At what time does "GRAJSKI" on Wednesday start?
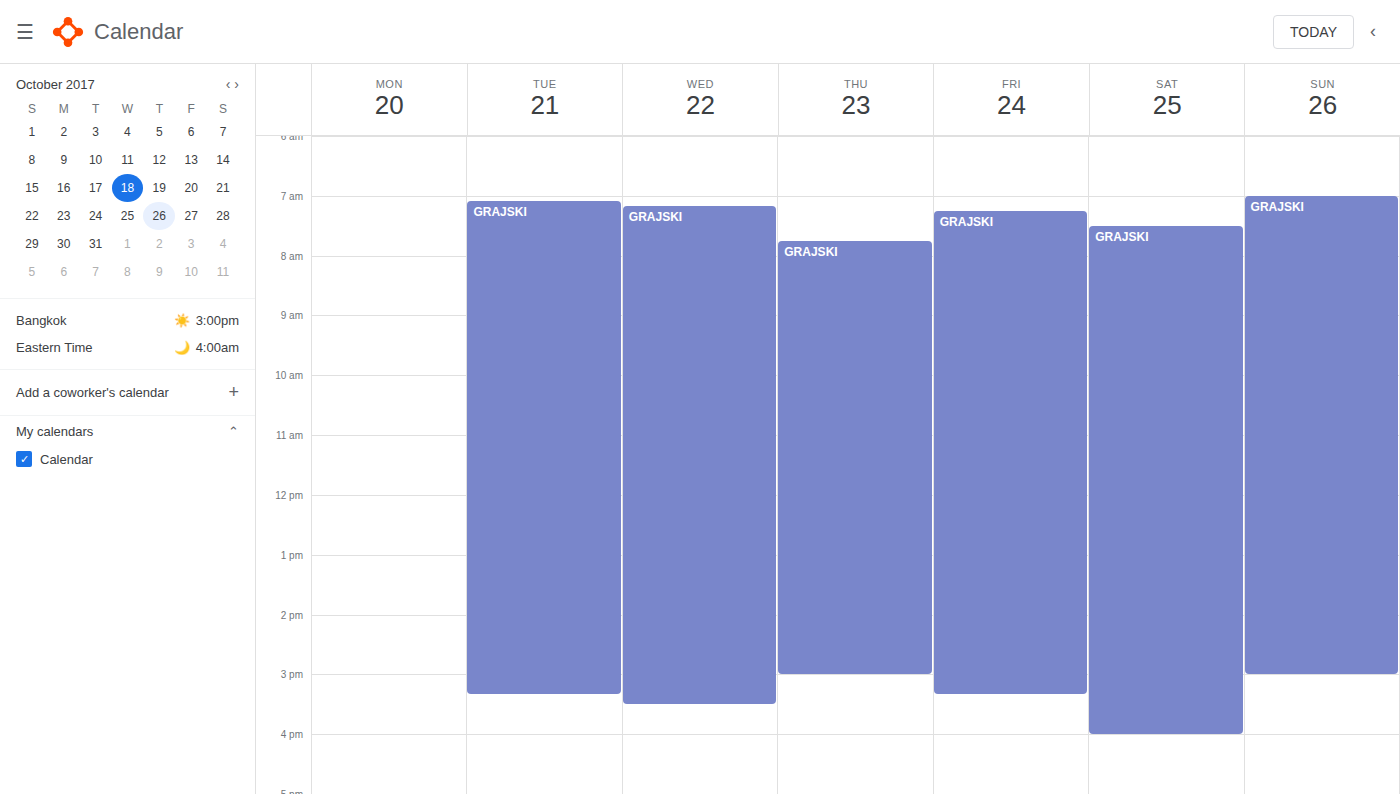
07:10